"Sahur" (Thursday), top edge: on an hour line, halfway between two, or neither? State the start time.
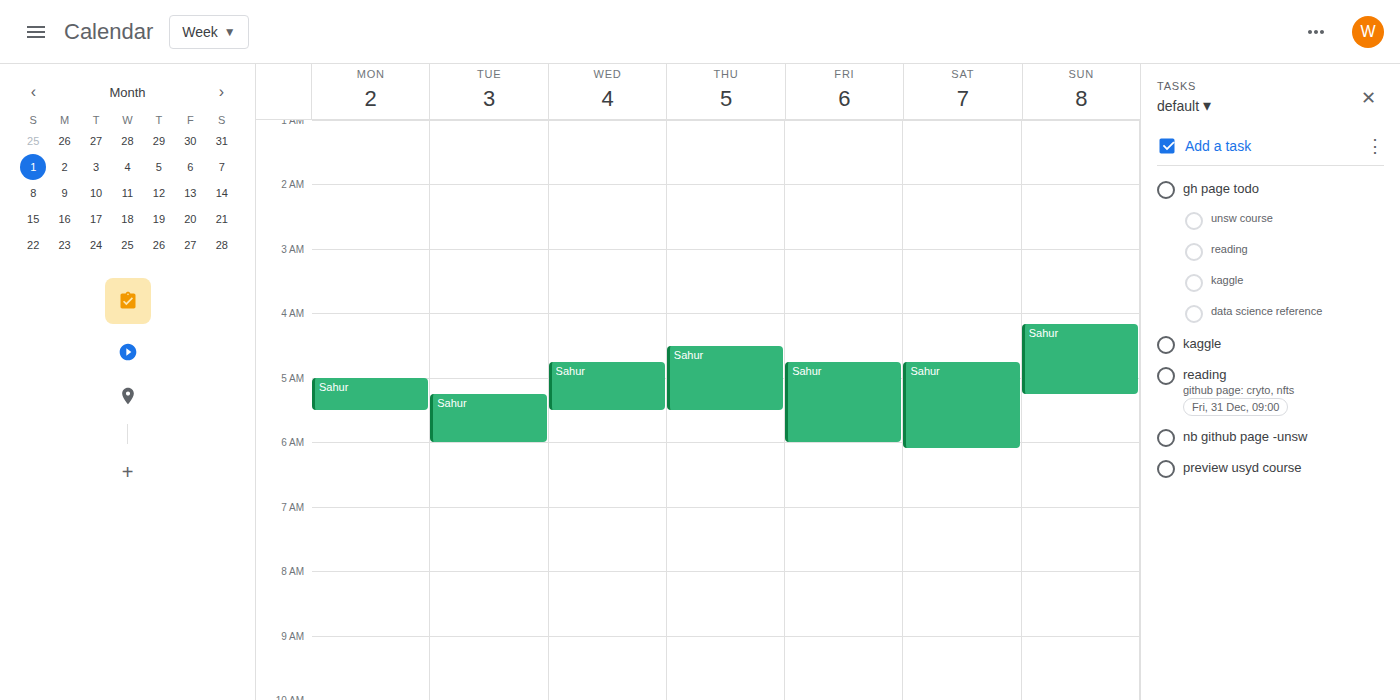
4:30 AM -- halfway between the 4 AM and 5 AM lines.